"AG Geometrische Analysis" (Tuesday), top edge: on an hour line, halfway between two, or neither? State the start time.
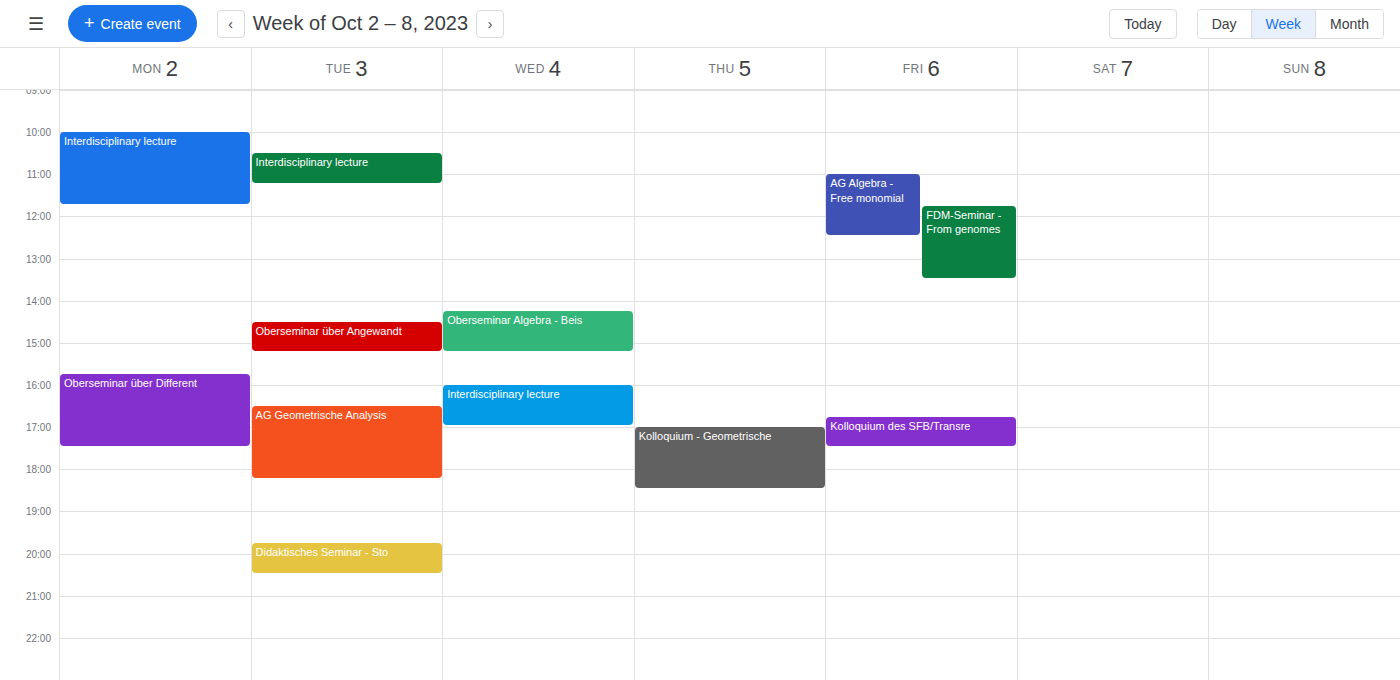
4:30 PM -- halfway between the 4 PM and 5 PM lines.